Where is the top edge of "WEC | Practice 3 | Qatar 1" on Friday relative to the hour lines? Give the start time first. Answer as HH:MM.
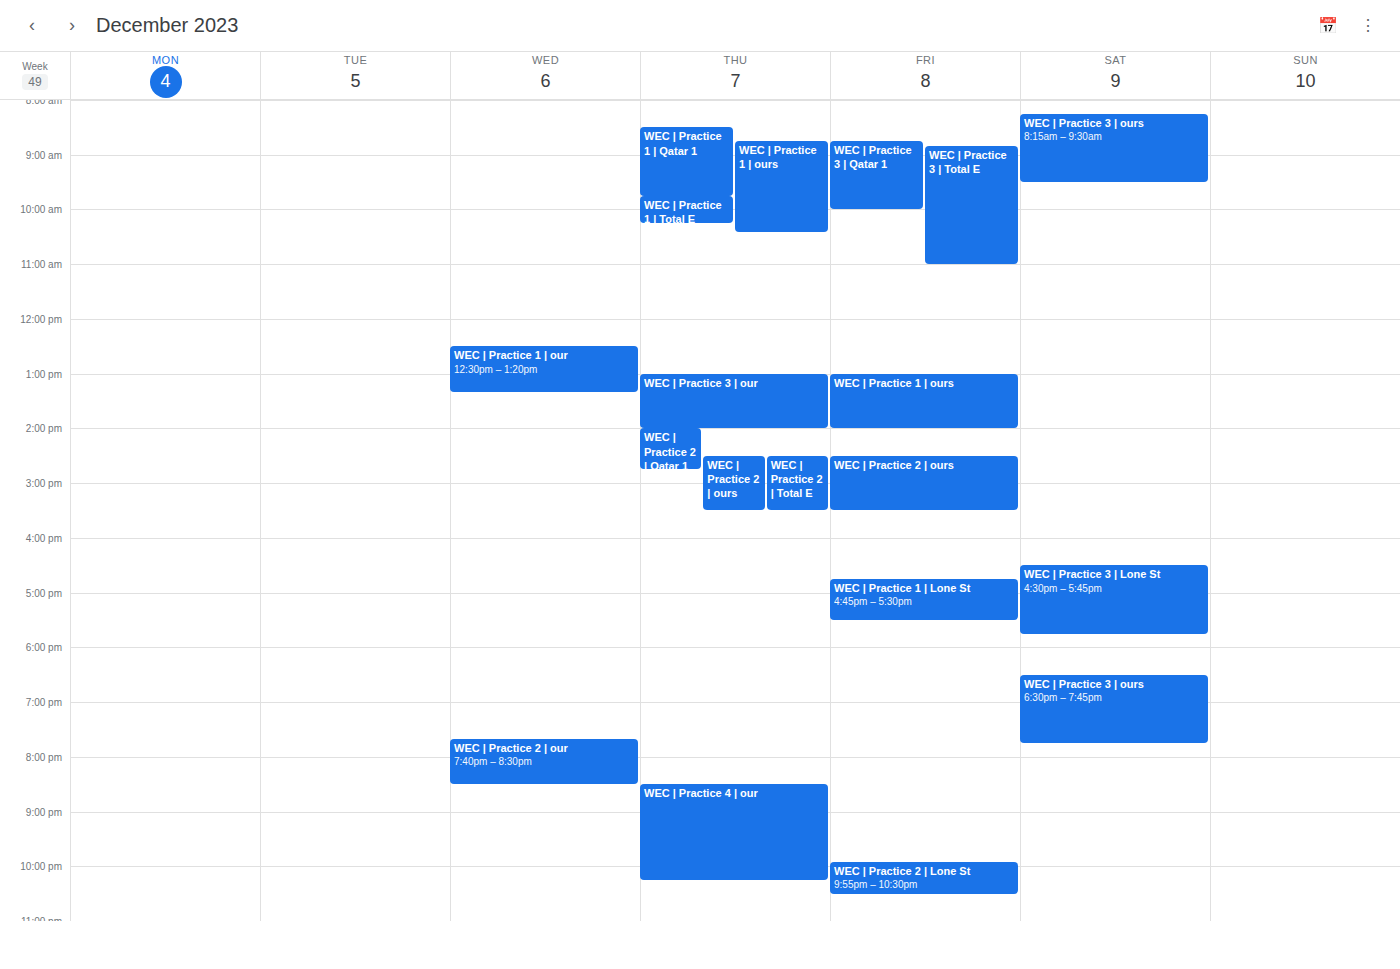
08:45 -- neither: three quarters of the way from the 08:00 line to the 09:00 line.